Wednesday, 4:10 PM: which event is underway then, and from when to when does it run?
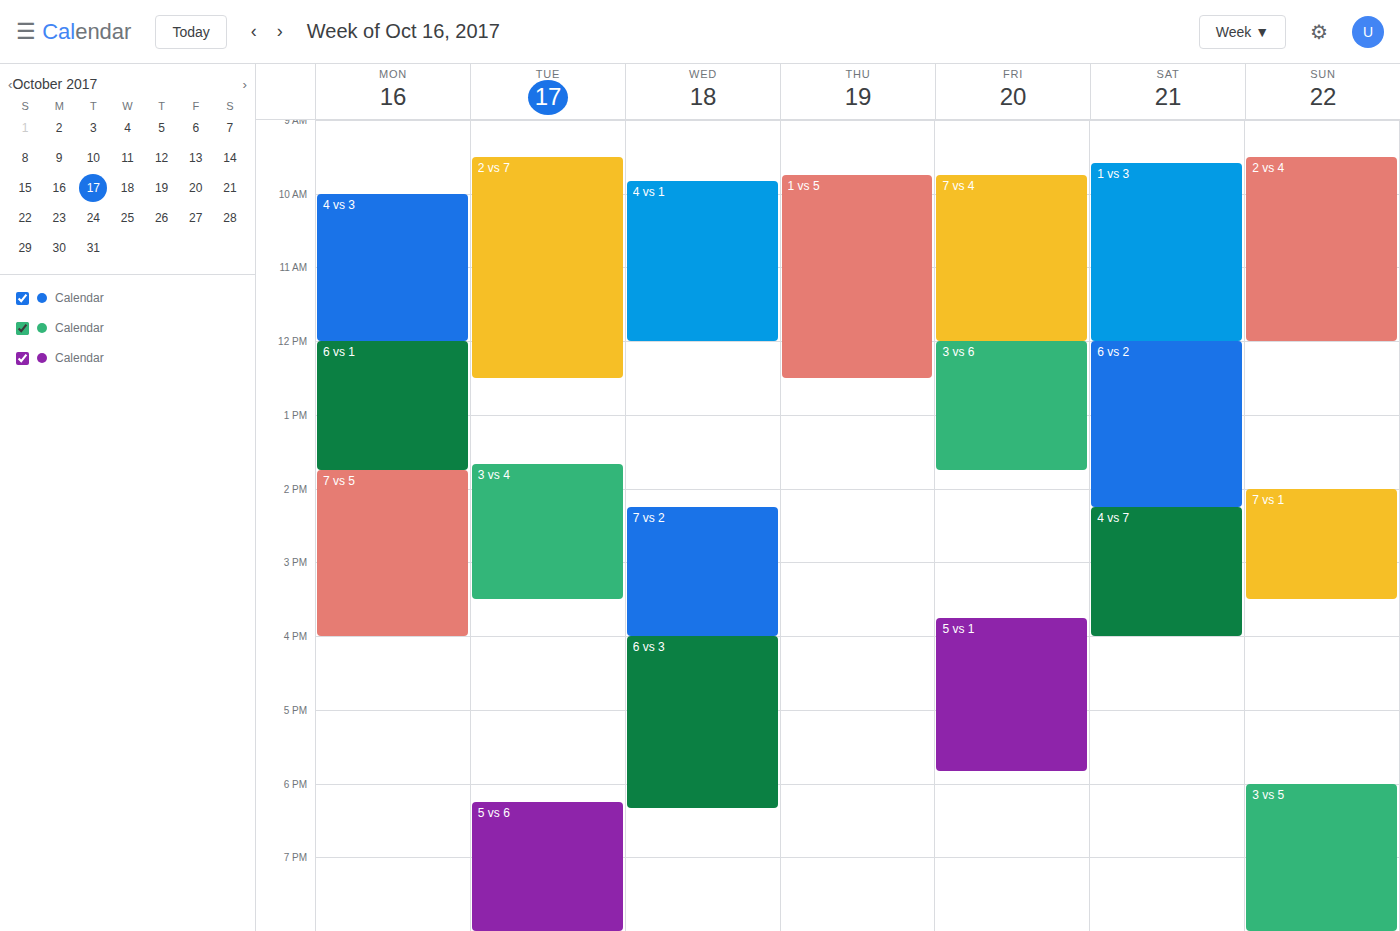
"6 vs 3", 4:00 PM to 6:20 PM